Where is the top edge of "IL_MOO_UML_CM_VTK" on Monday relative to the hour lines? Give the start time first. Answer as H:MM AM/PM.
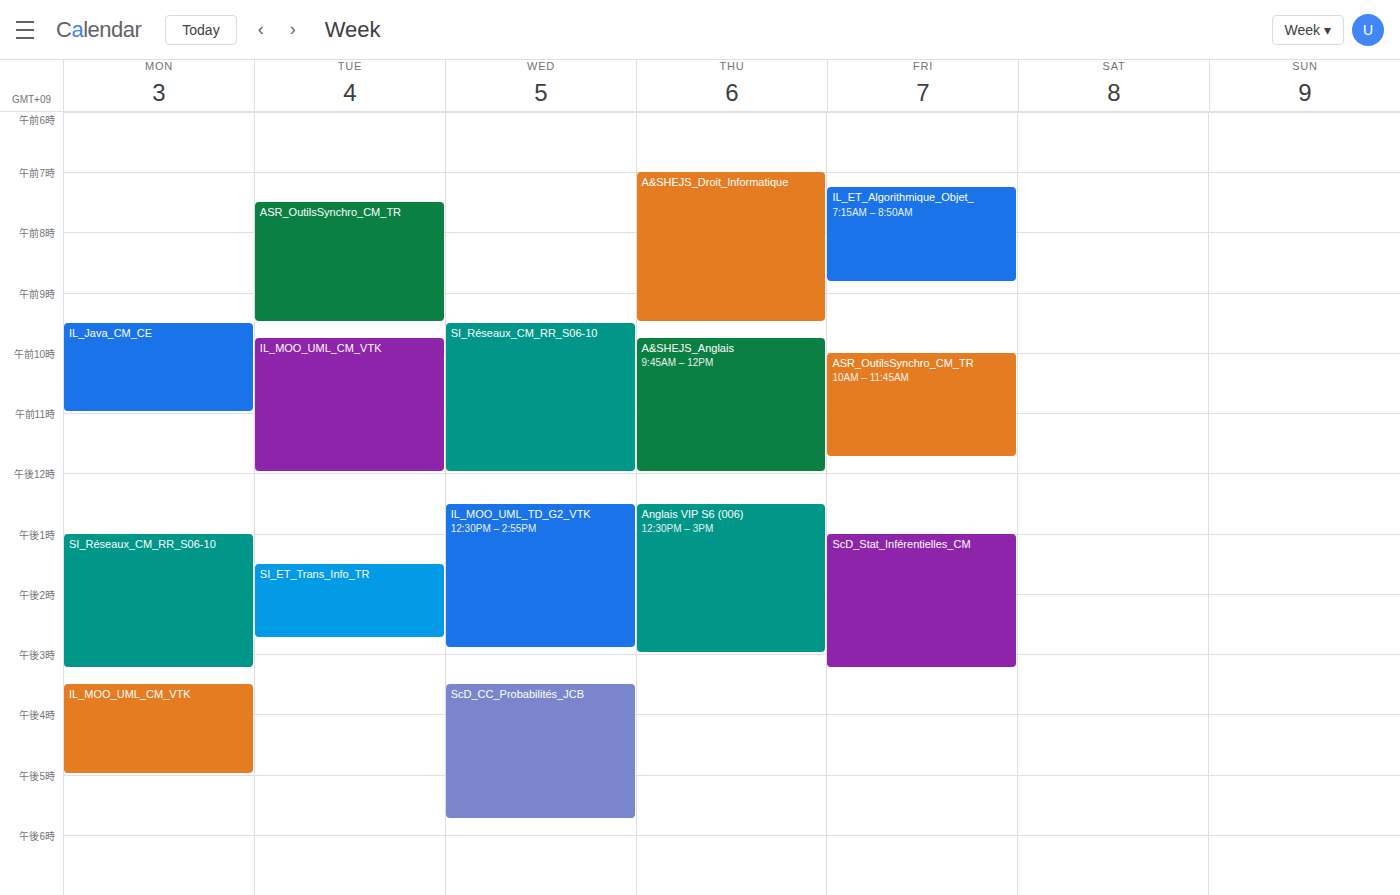
3:30 PM -- halfway between the 3 PM and 4 PM lines.